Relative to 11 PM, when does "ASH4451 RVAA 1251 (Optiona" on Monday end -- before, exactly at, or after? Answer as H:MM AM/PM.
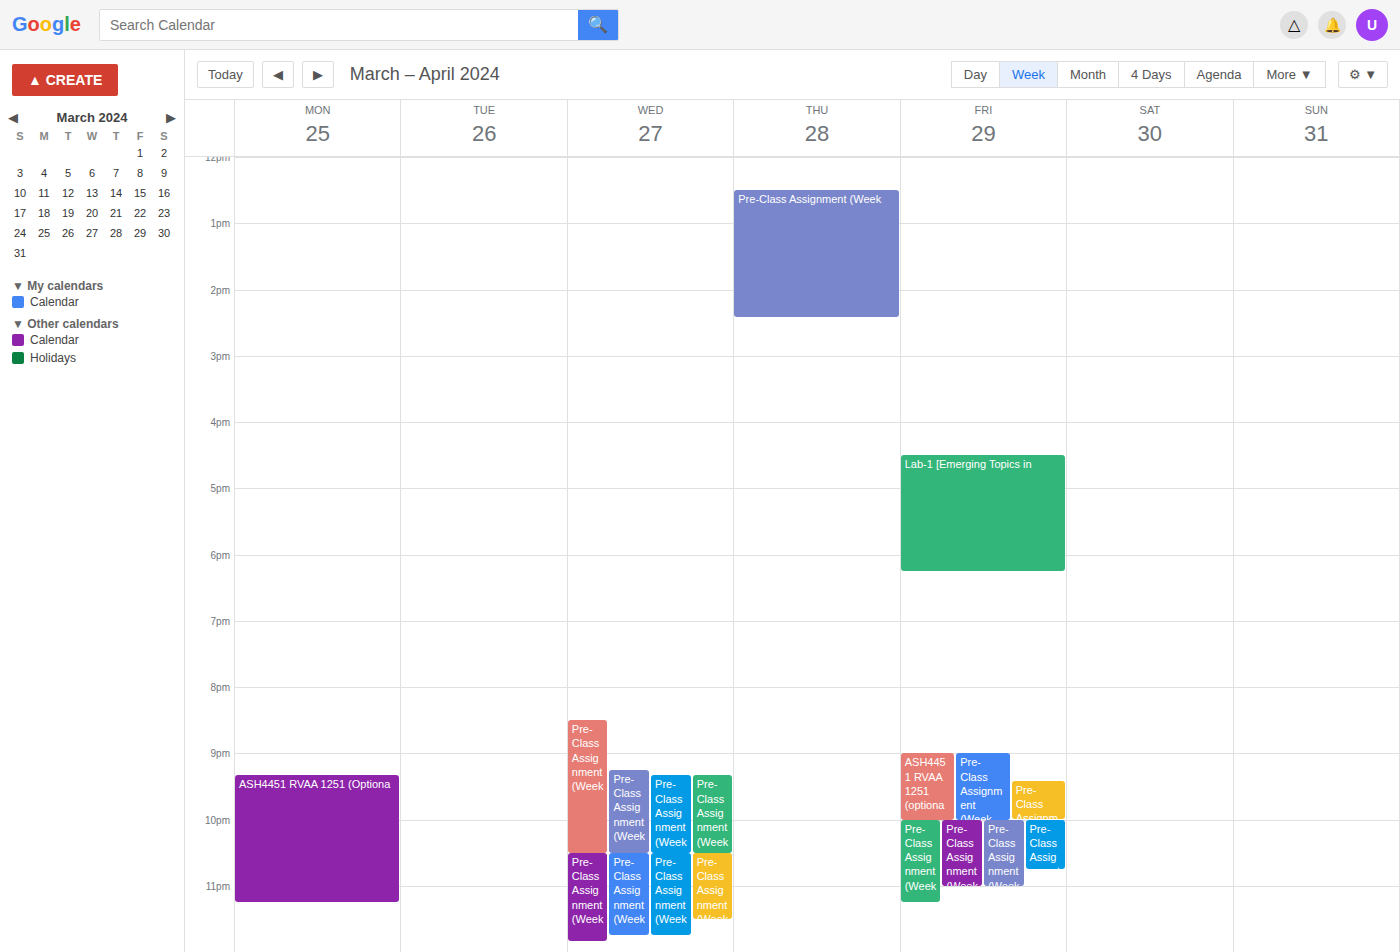
11:15 PM -- after 11 PM, 15 minutes below the 11 PM line.